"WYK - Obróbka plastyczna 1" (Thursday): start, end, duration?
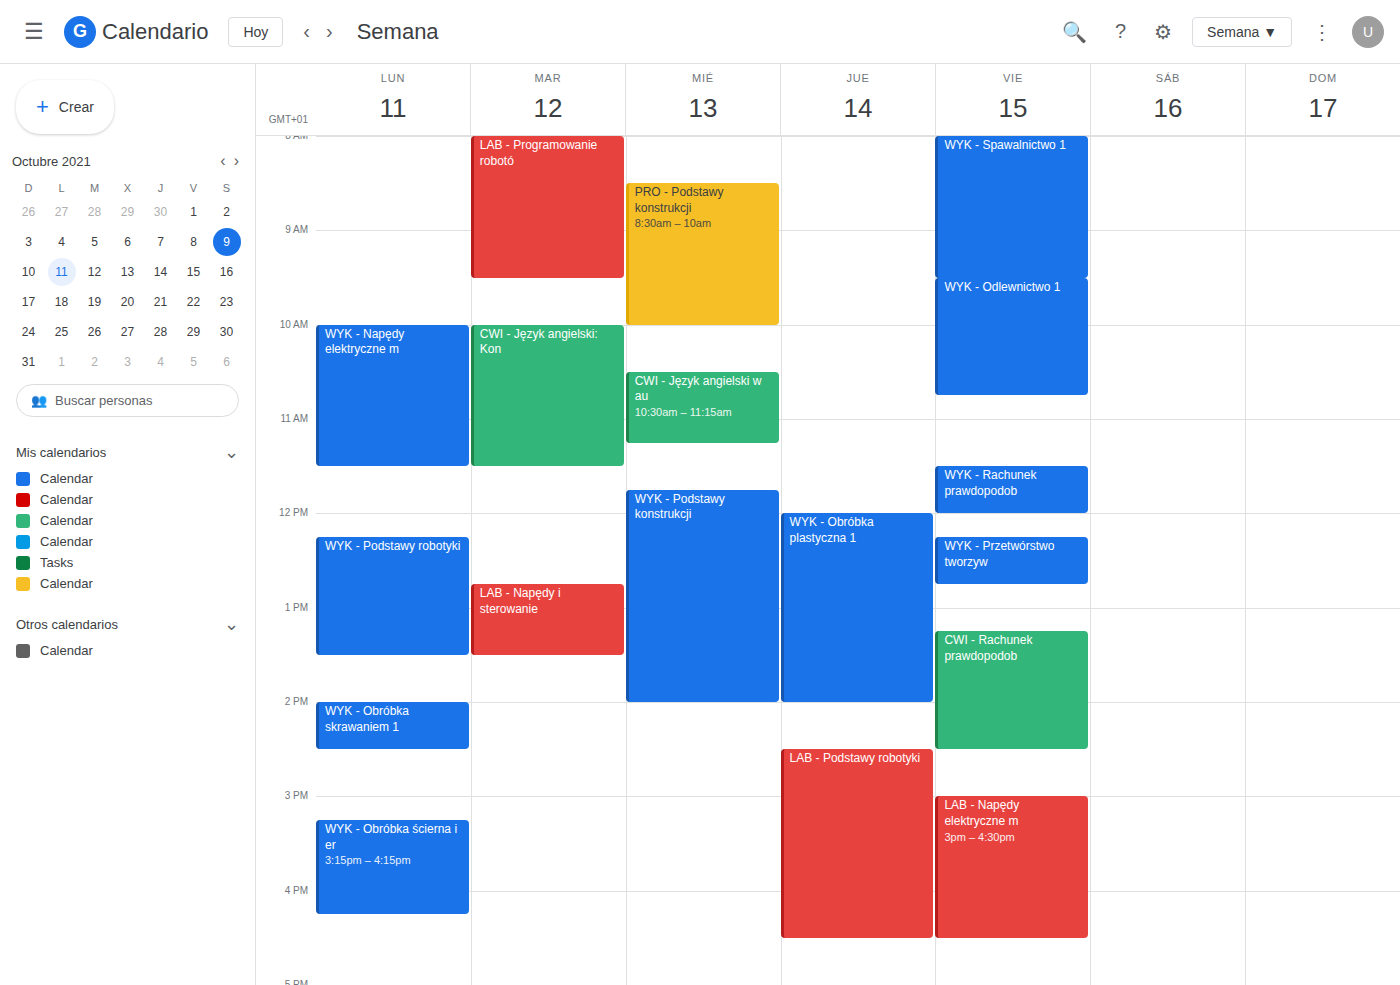
12:00 to 14:00, 2 hours